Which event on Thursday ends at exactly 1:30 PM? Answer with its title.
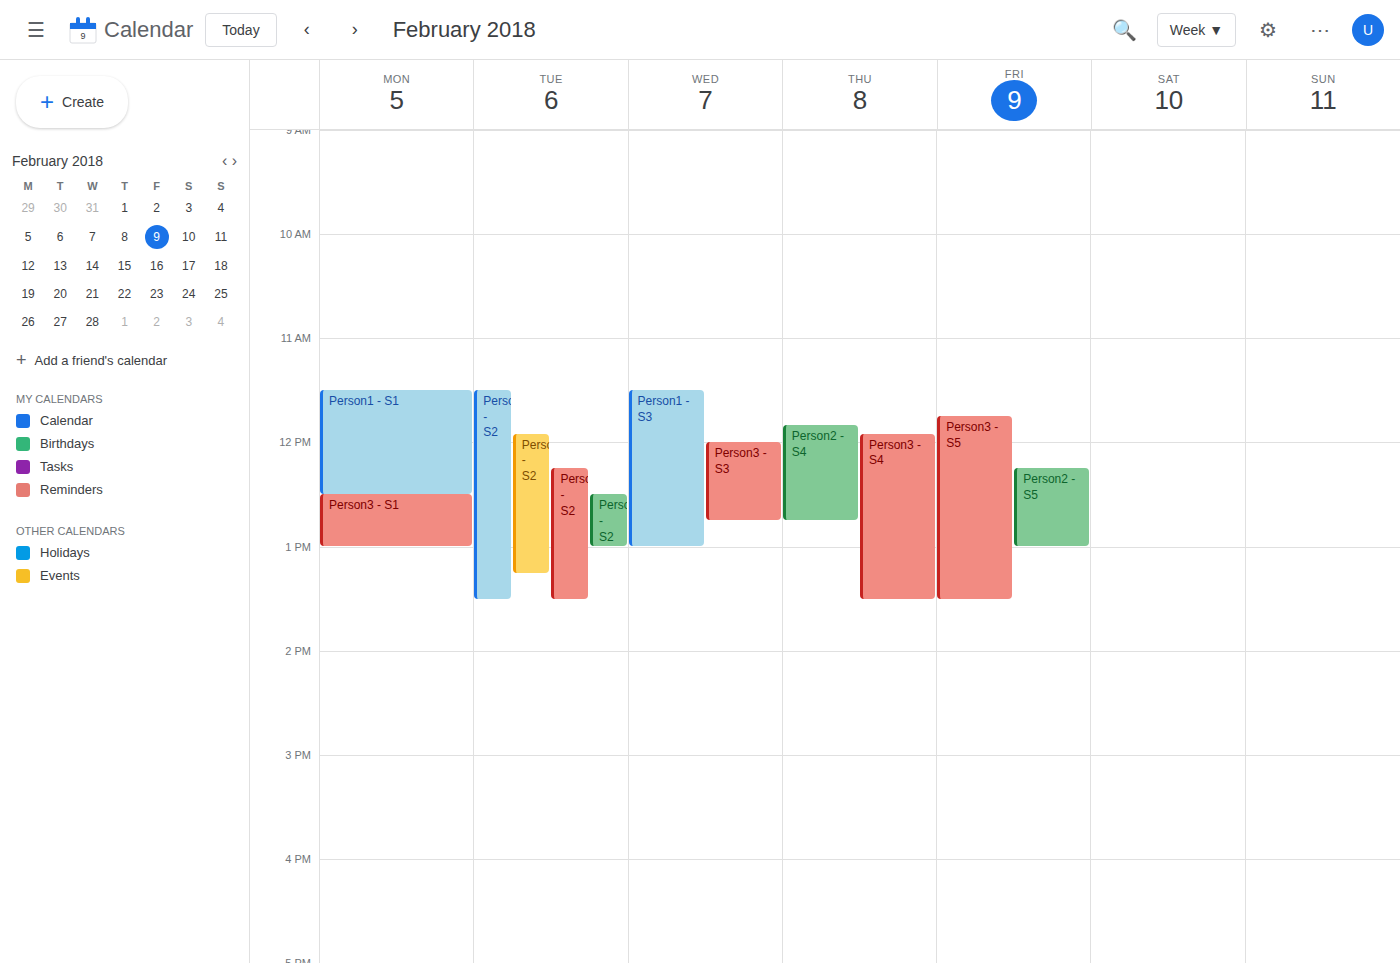
"Person3 - S4"